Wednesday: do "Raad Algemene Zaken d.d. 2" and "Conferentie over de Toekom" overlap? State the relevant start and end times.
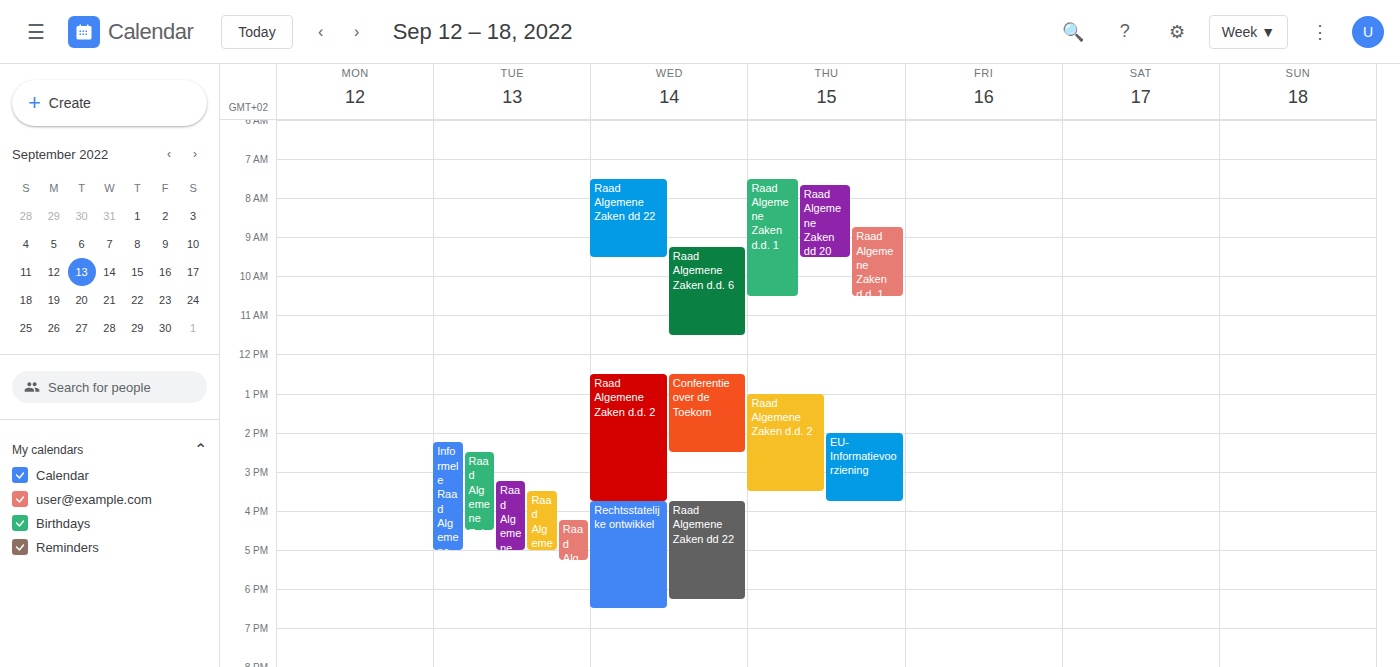
"Raad Algemene Zaken d.d. 2" starts at 12:30 PM, before "Conferentie over de Toekom" ends at 2:30 PM -- they overlap.